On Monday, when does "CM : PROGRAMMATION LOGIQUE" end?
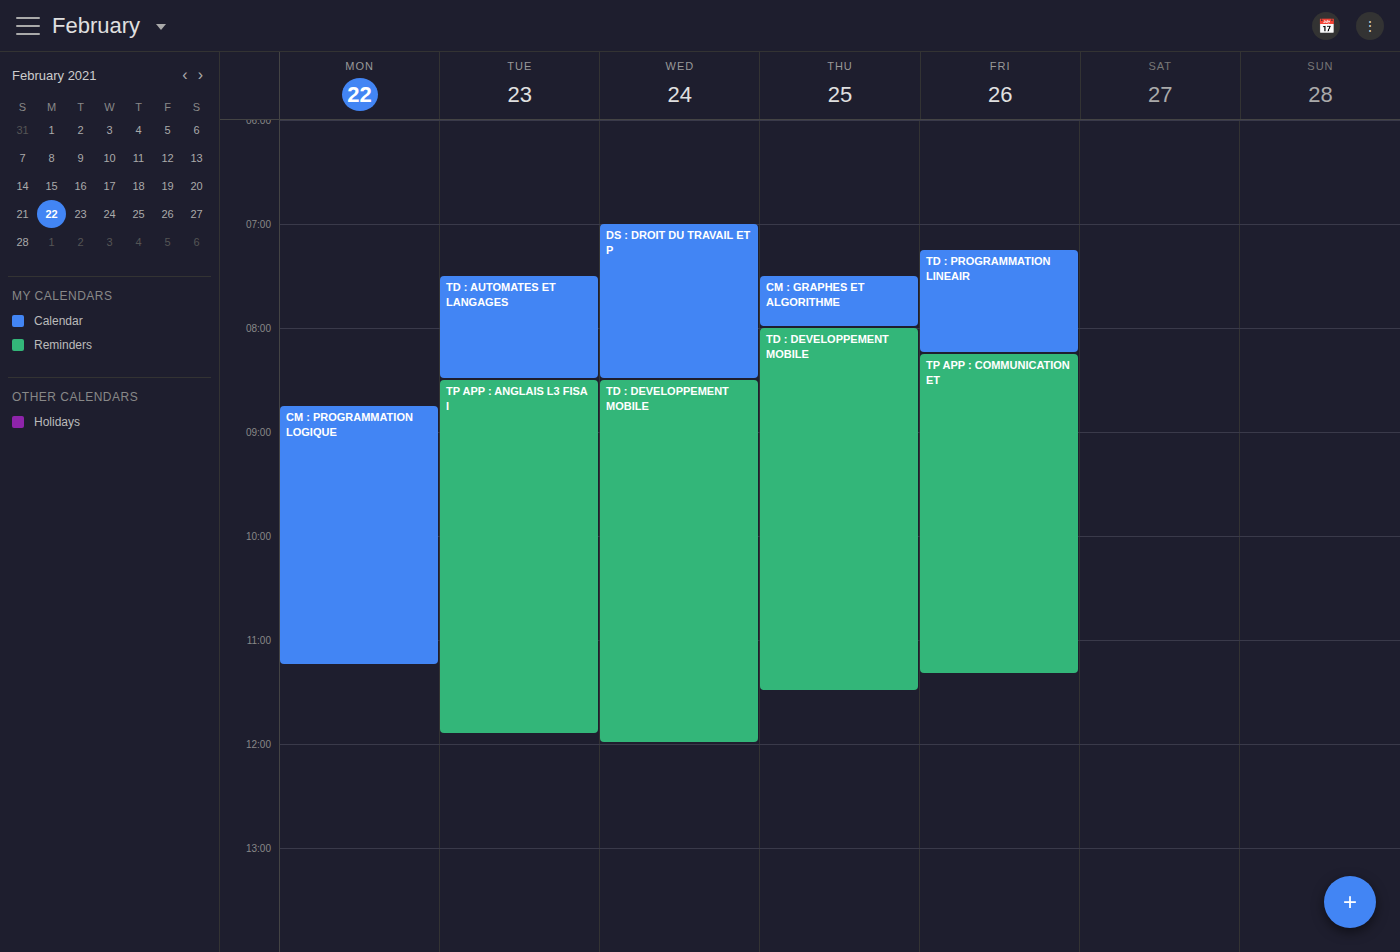
11:15 AM